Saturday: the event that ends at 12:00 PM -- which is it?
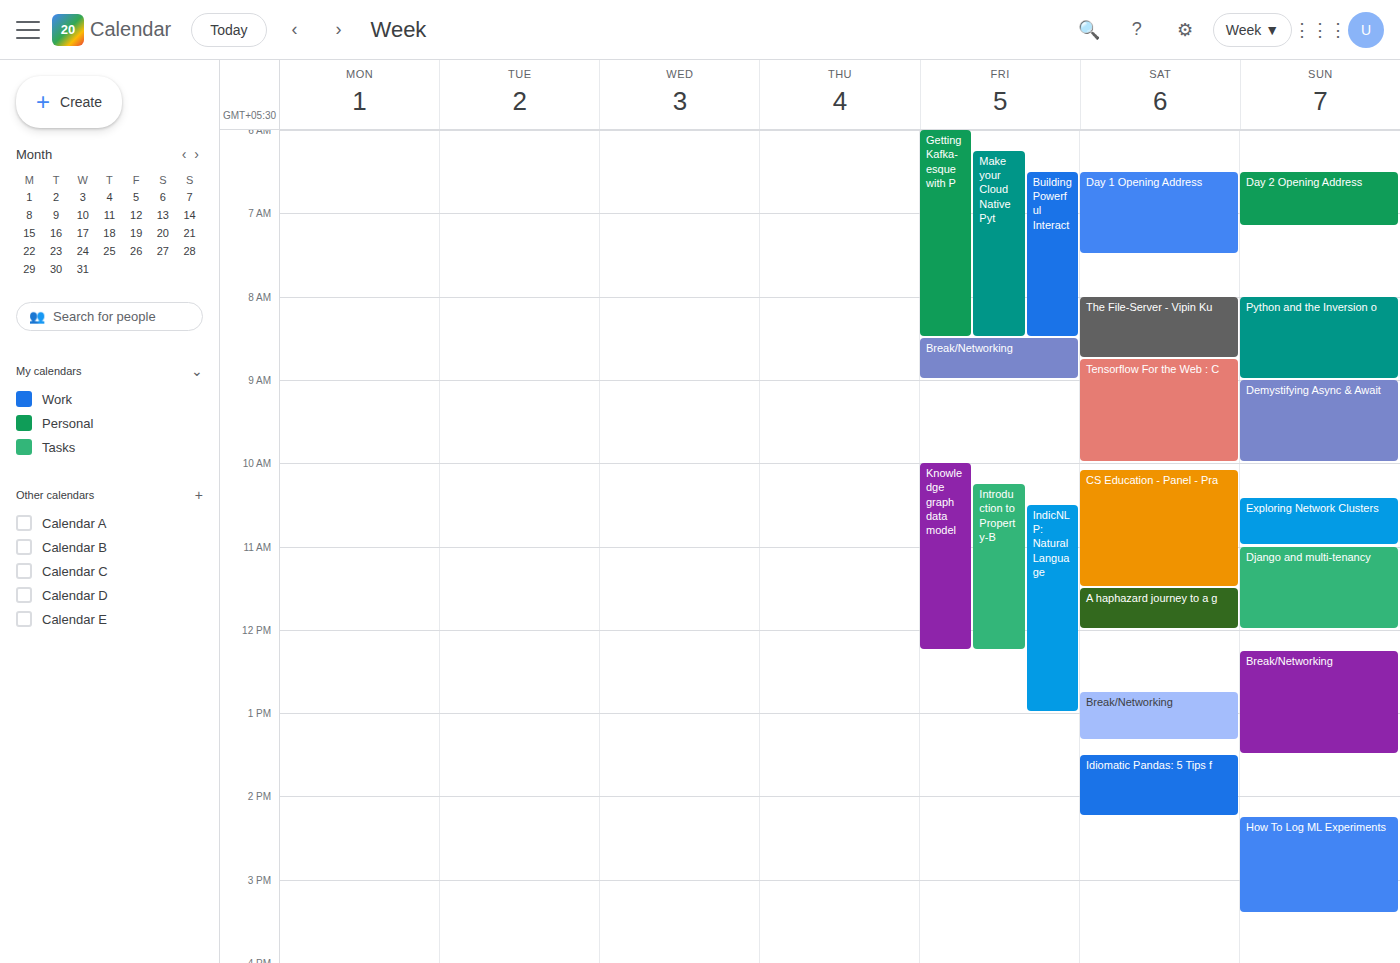
"A haphazard journey to a g"